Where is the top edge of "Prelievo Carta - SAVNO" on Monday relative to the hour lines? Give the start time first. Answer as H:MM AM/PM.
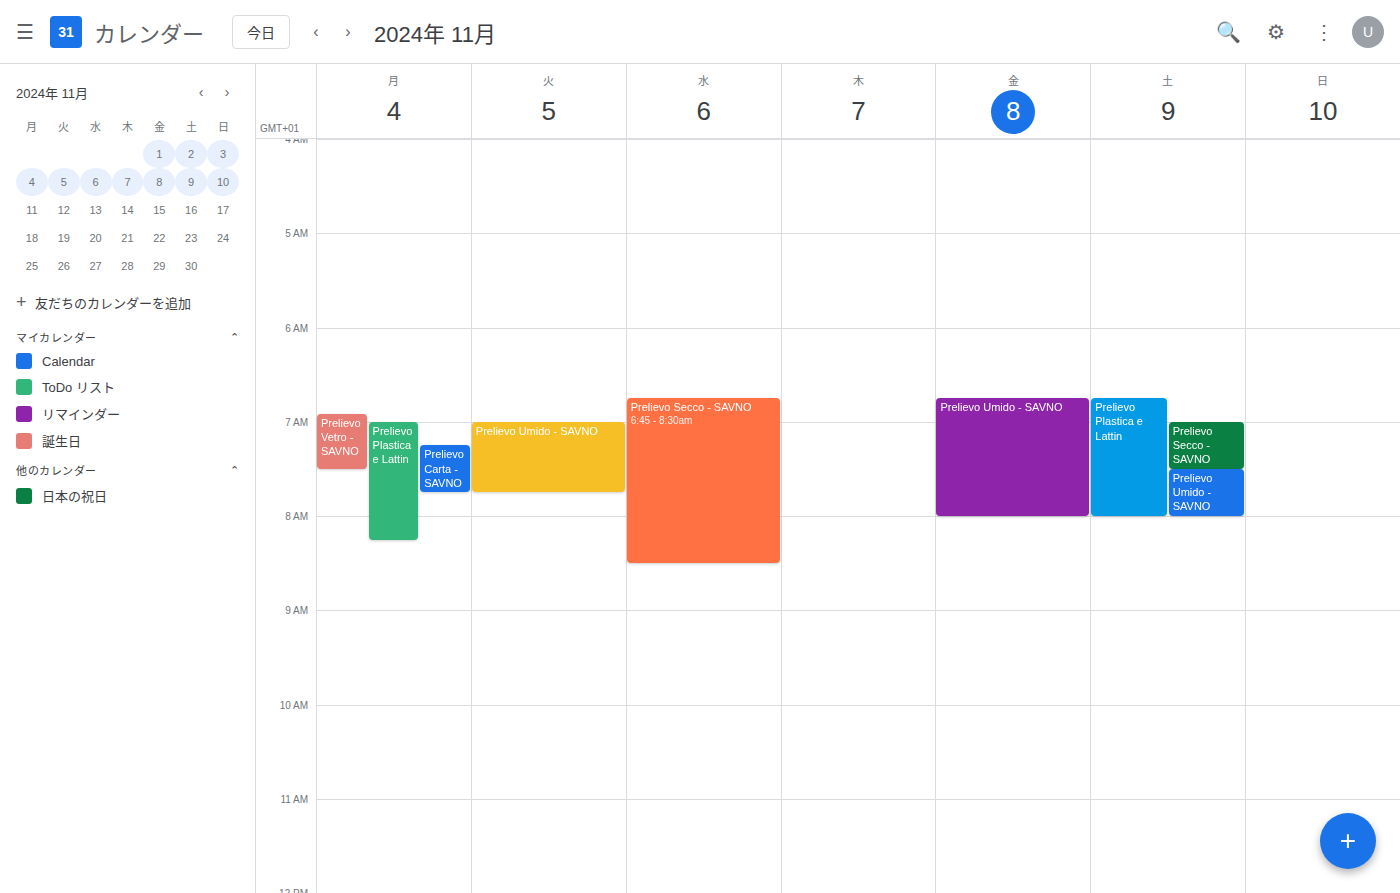
7:15 AM -- neither: a quarter of the way from the 7 AM line to the 8 AM line.